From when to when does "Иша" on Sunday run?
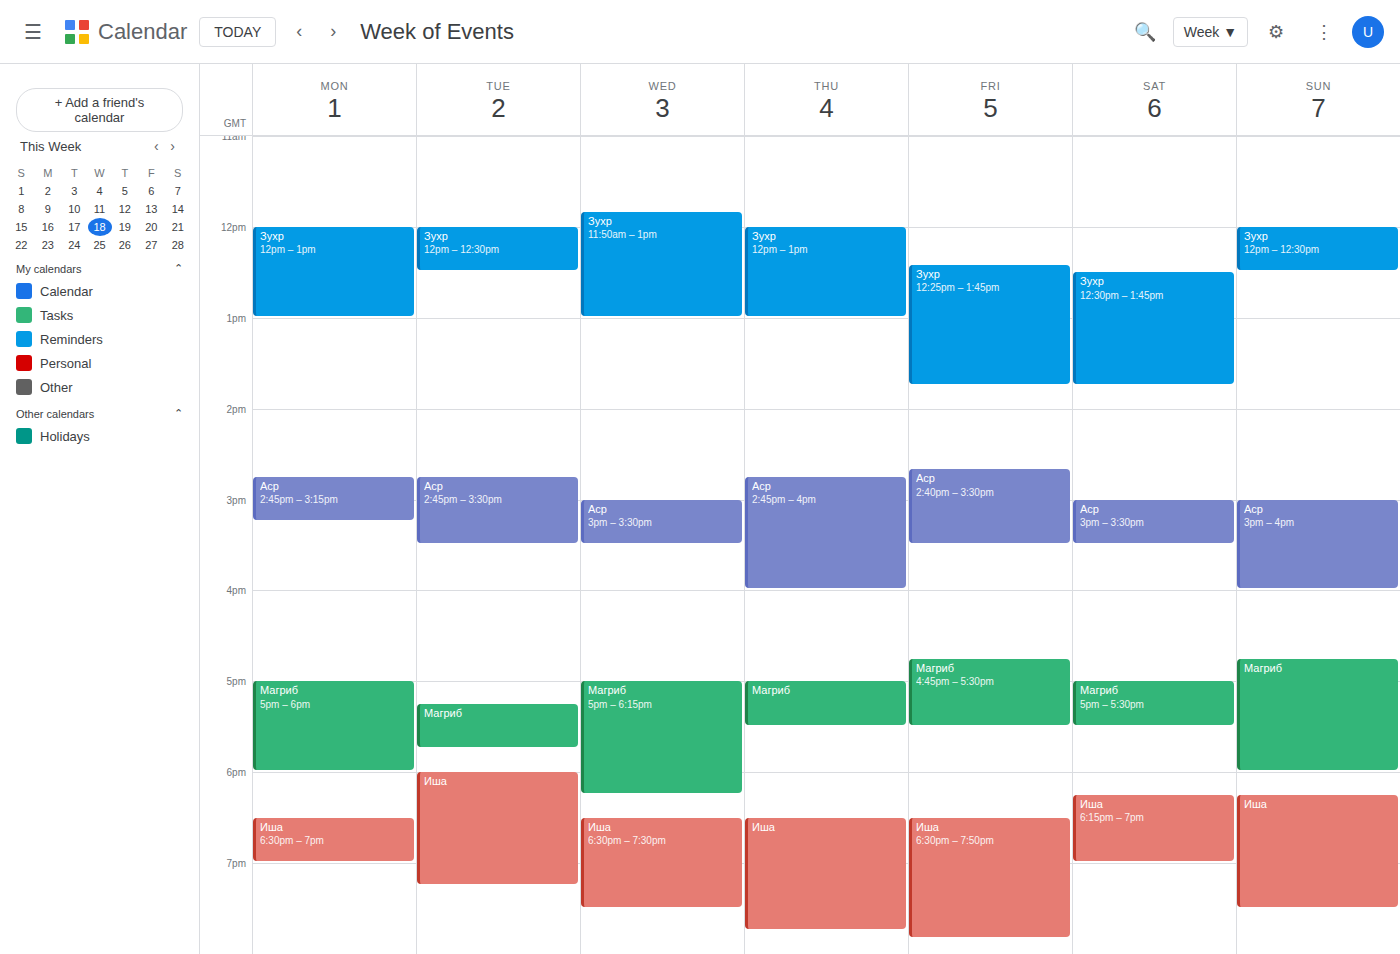
18:15 to 19:30